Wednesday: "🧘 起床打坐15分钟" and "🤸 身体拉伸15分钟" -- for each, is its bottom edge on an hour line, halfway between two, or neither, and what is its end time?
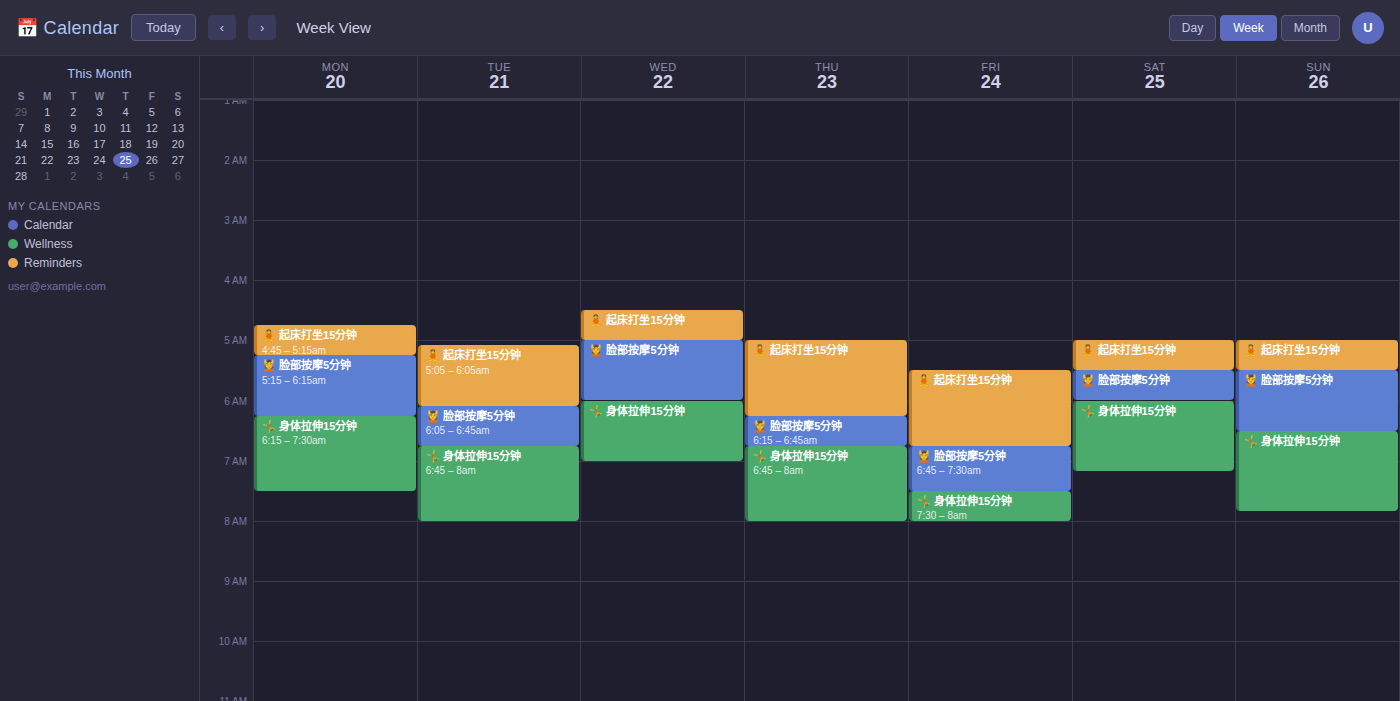
"🧘 起床打坐15分钟": 5:00 AM, exactly on the 5 AM line. "🤸 身体拉伸15分钟": 7:00 AM, exactly on the 7 AM line.